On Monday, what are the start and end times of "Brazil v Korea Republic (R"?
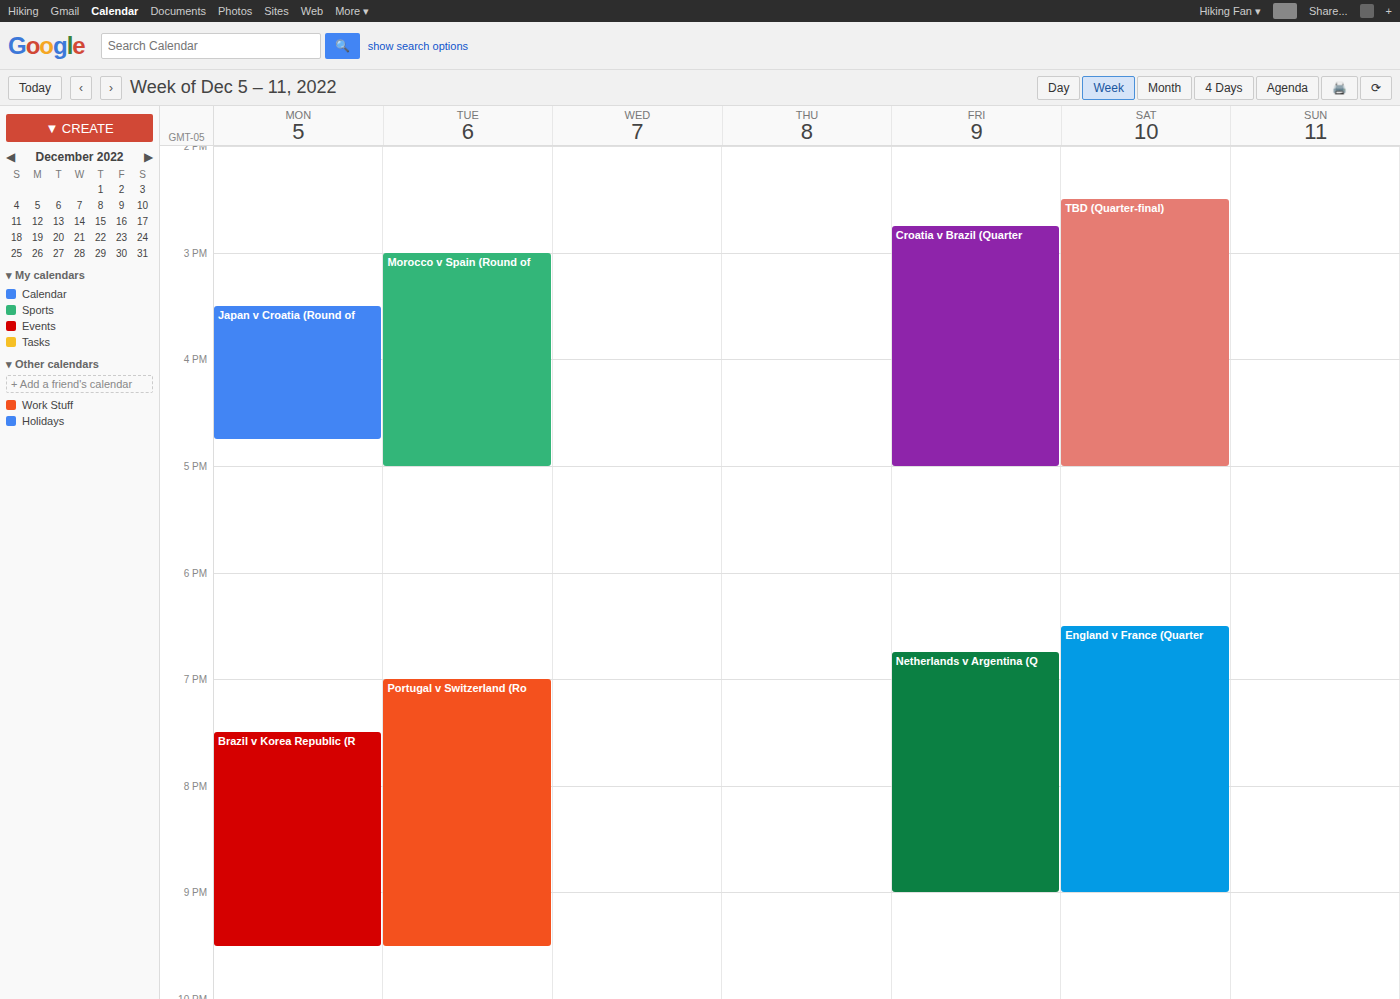
7:30 PM to 9:30 PM